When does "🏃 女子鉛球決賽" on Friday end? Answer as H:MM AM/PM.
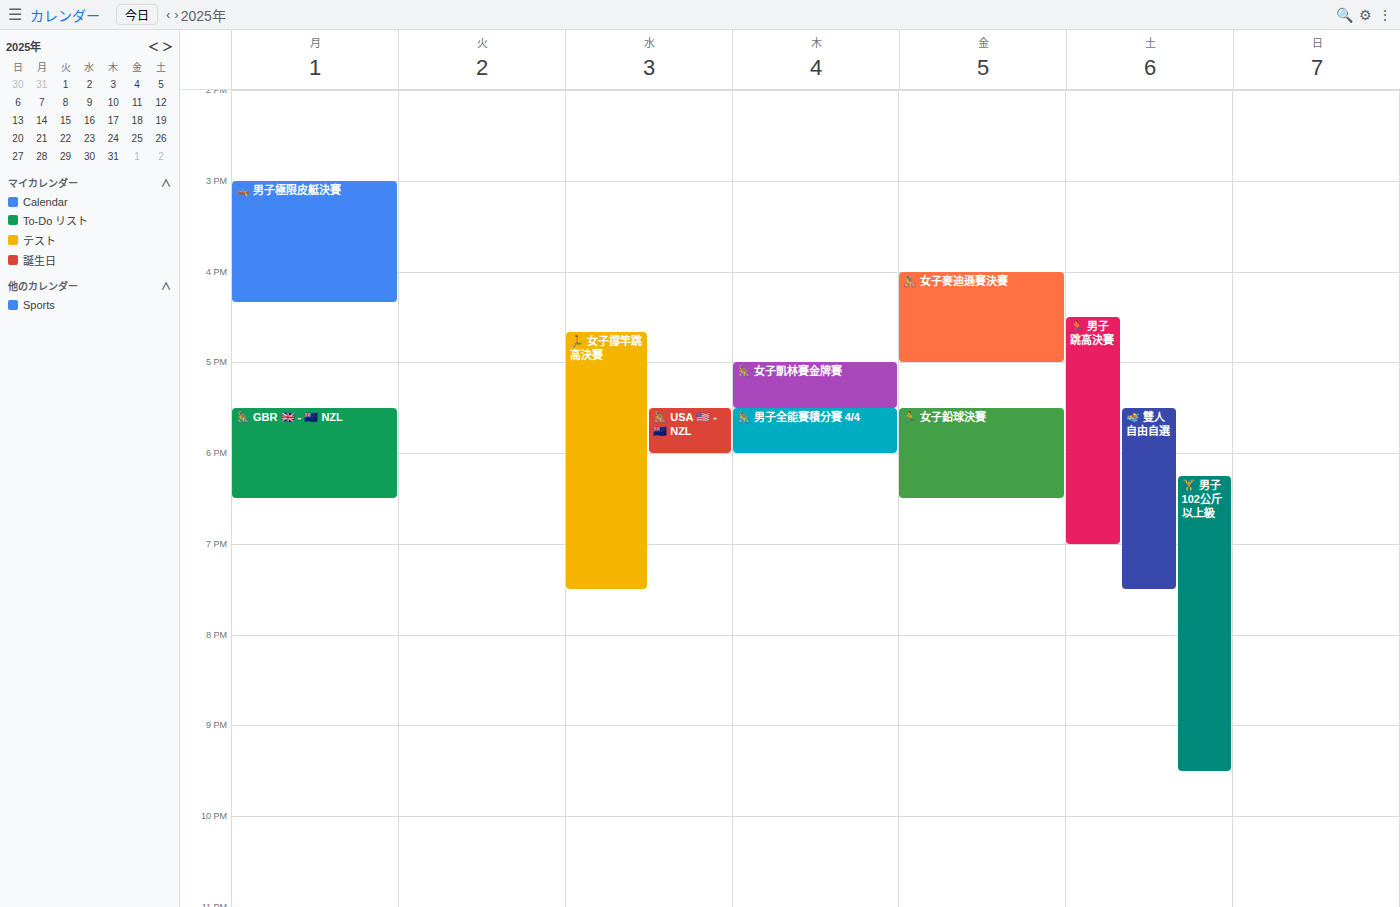
6:30 PM